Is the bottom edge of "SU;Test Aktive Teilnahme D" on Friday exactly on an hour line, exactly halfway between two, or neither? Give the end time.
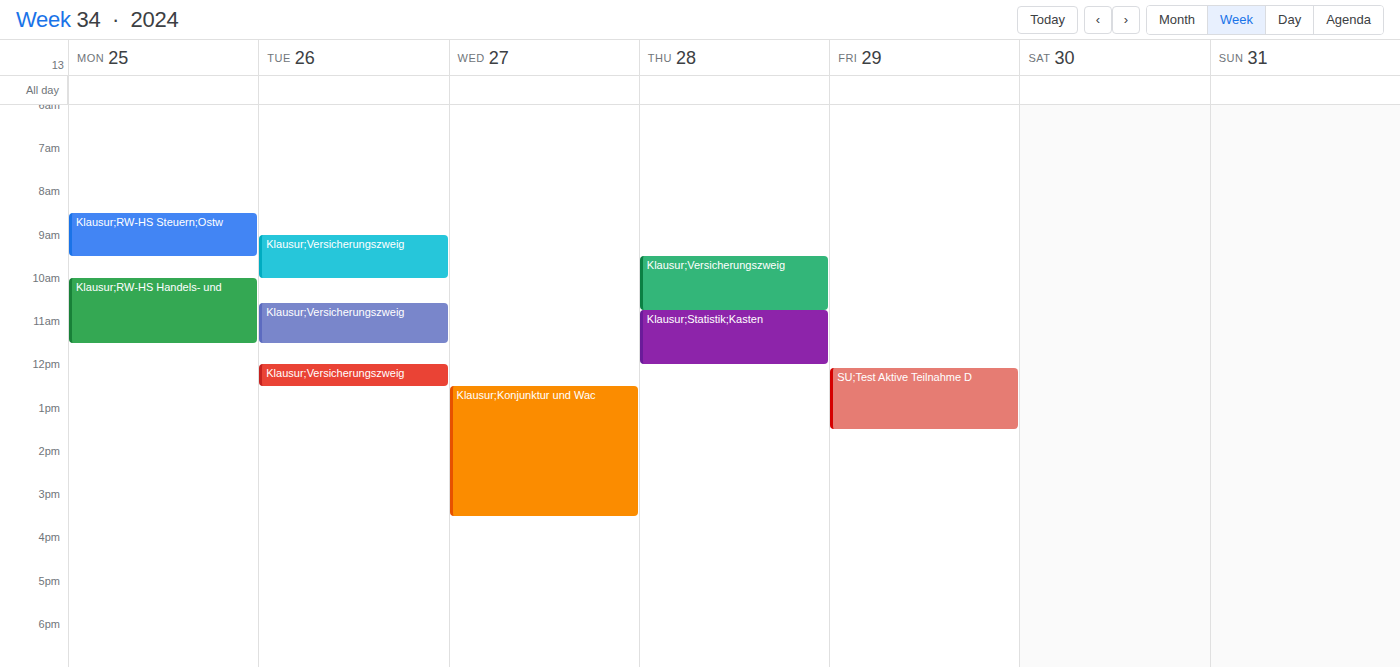
1:30 PM -- halfway between the 1 PM and 2 PM lines.